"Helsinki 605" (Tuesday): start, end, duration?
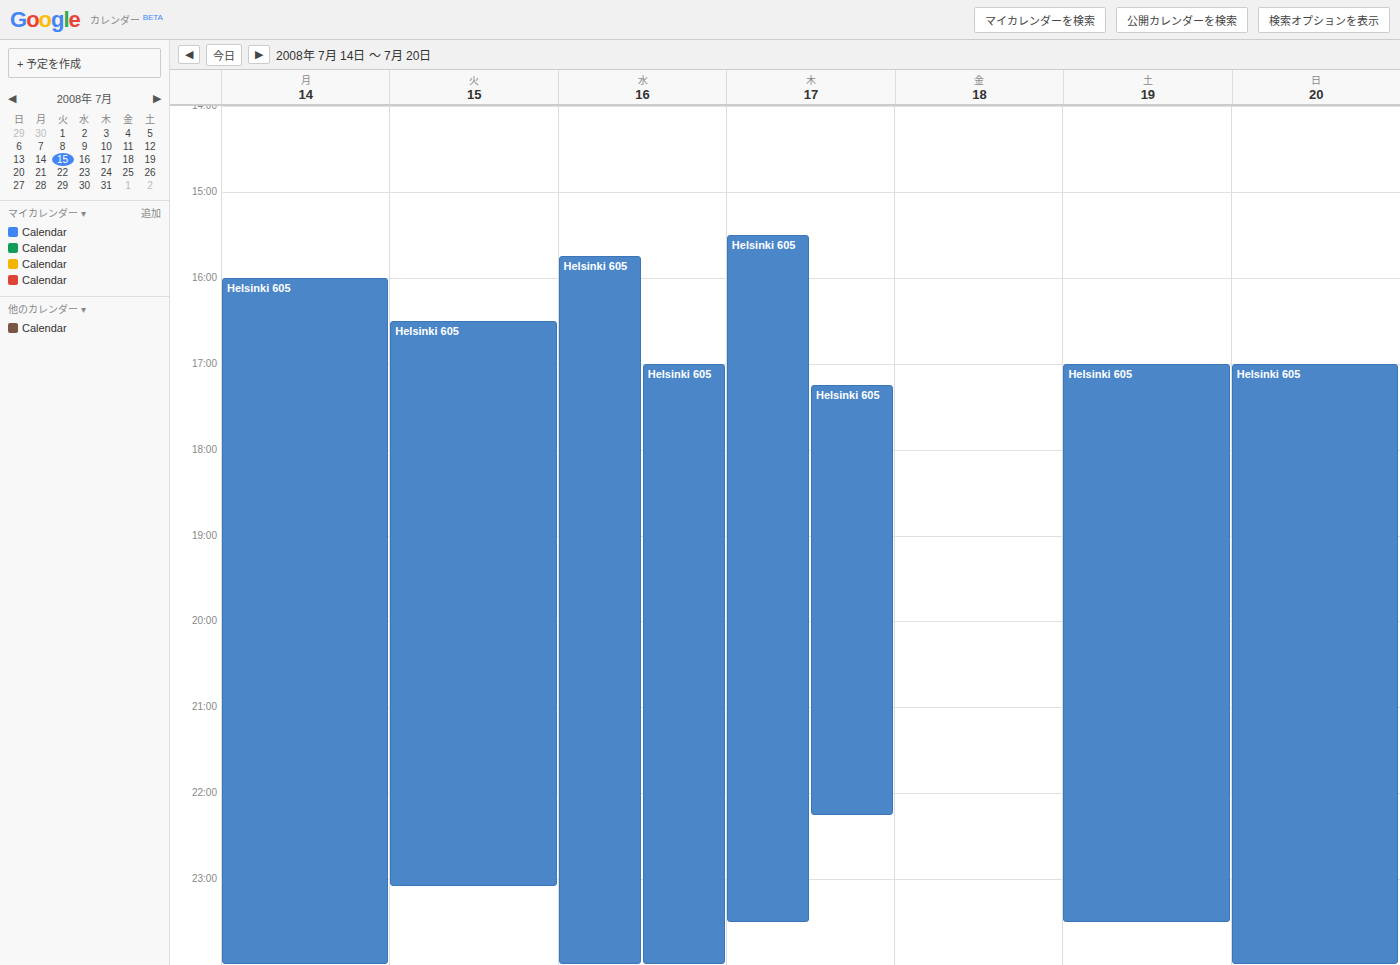
4:30 PM to 11:05 PM, 6 hours 35 minutes